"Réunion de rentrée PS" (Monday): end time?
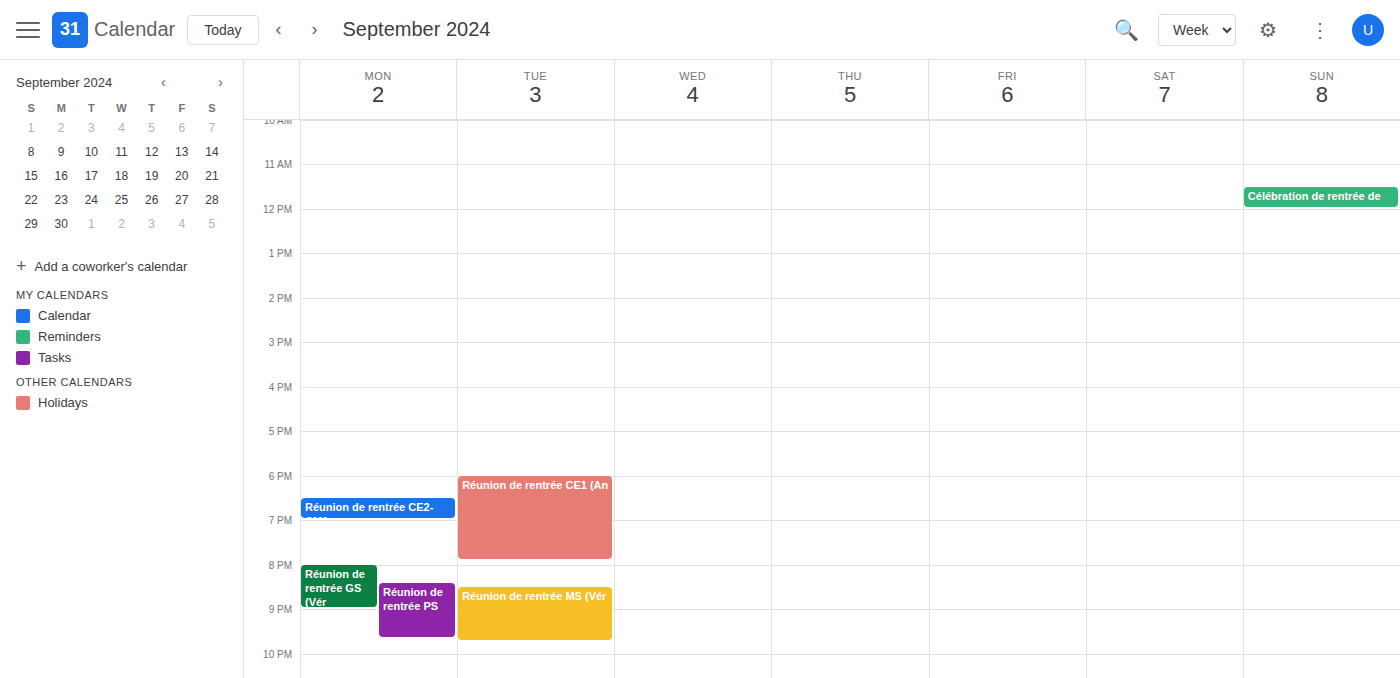
9:40 PM